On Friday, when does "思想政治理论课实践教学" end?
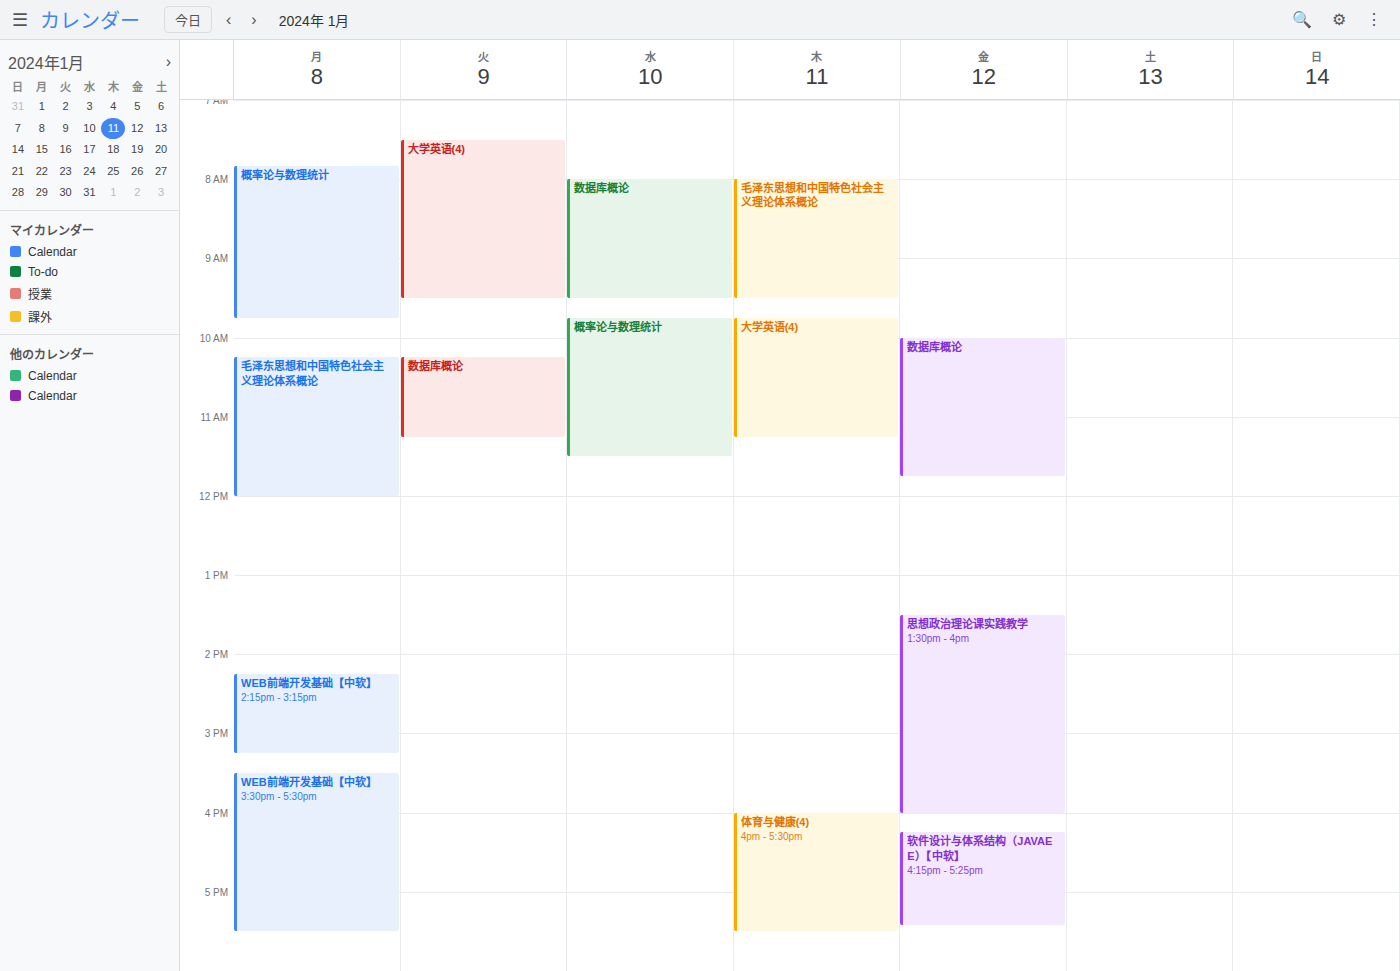
4:00 PM